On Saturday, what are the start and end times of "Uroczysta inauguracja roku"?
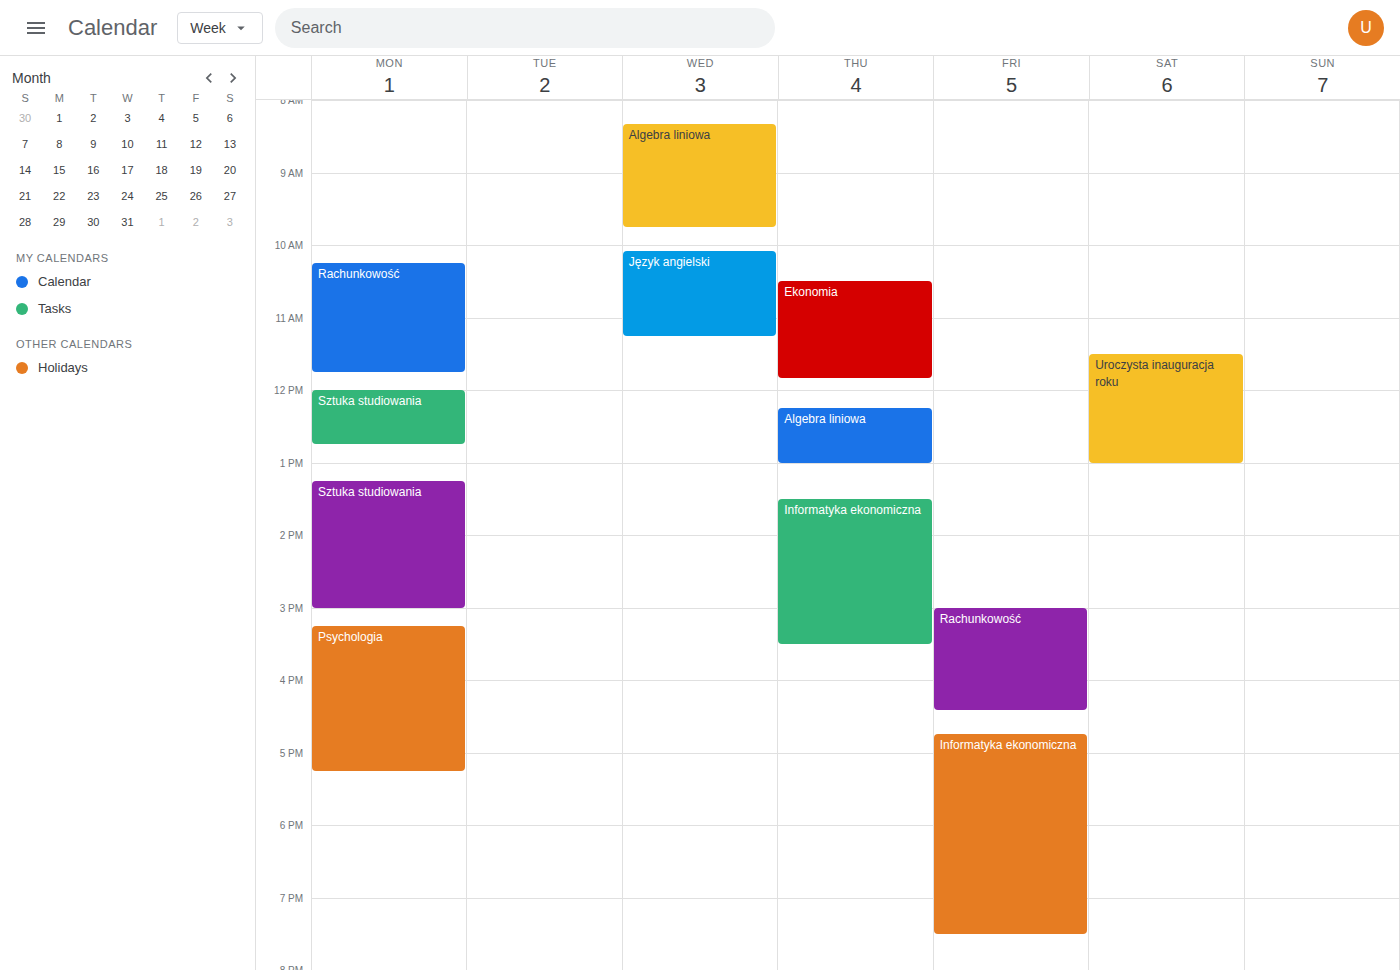
11:30 AM to 1:00 PM